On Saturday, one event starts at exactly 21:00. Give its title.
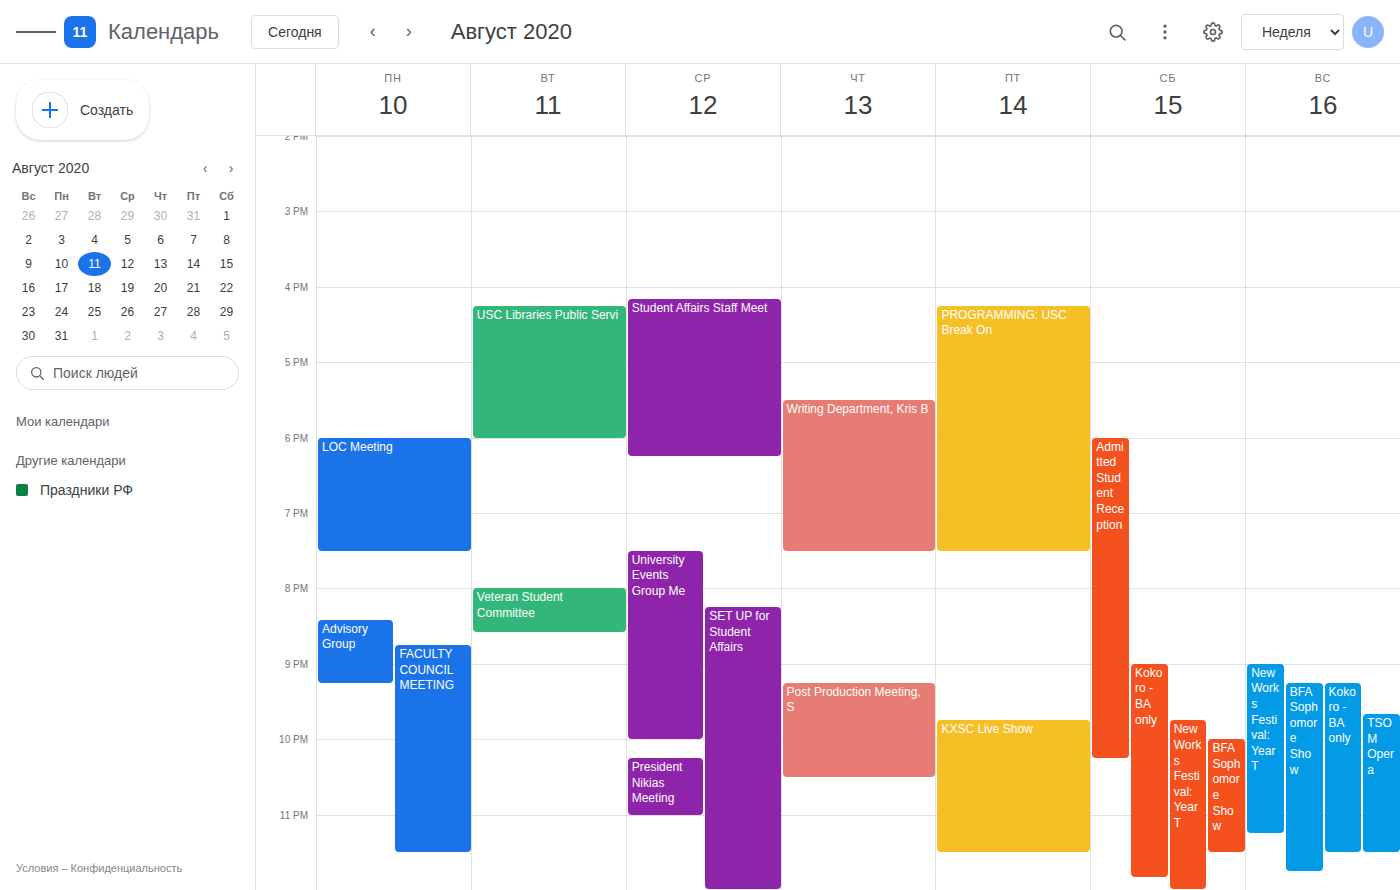
"Kokoro - BA only"